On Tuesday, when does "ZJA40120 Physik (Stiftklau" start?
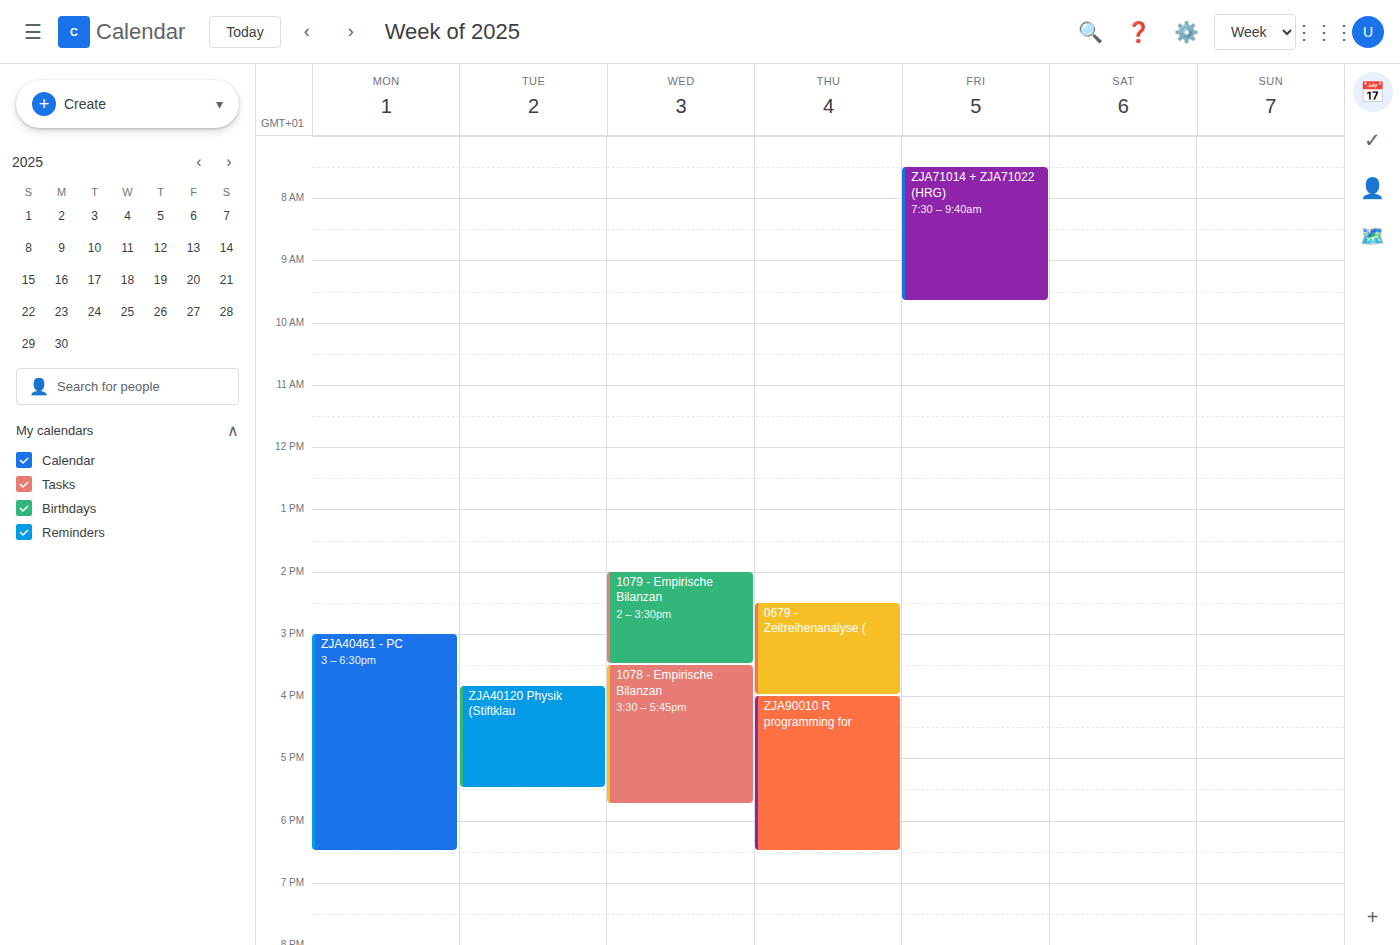
3:50 PM